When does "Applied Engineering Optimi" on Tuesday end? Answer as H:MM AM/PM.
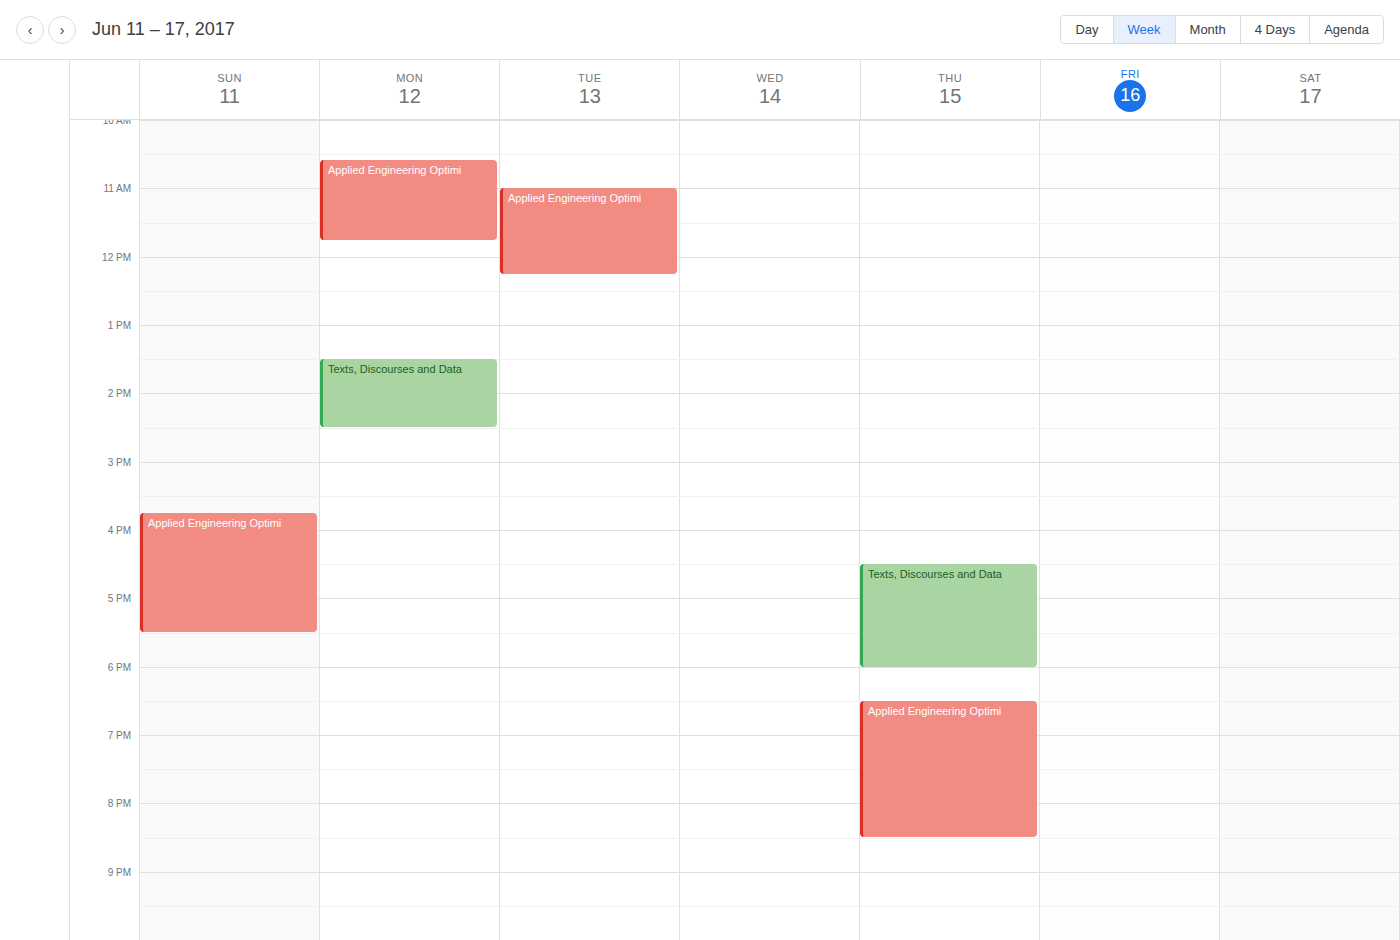
12:15 PM